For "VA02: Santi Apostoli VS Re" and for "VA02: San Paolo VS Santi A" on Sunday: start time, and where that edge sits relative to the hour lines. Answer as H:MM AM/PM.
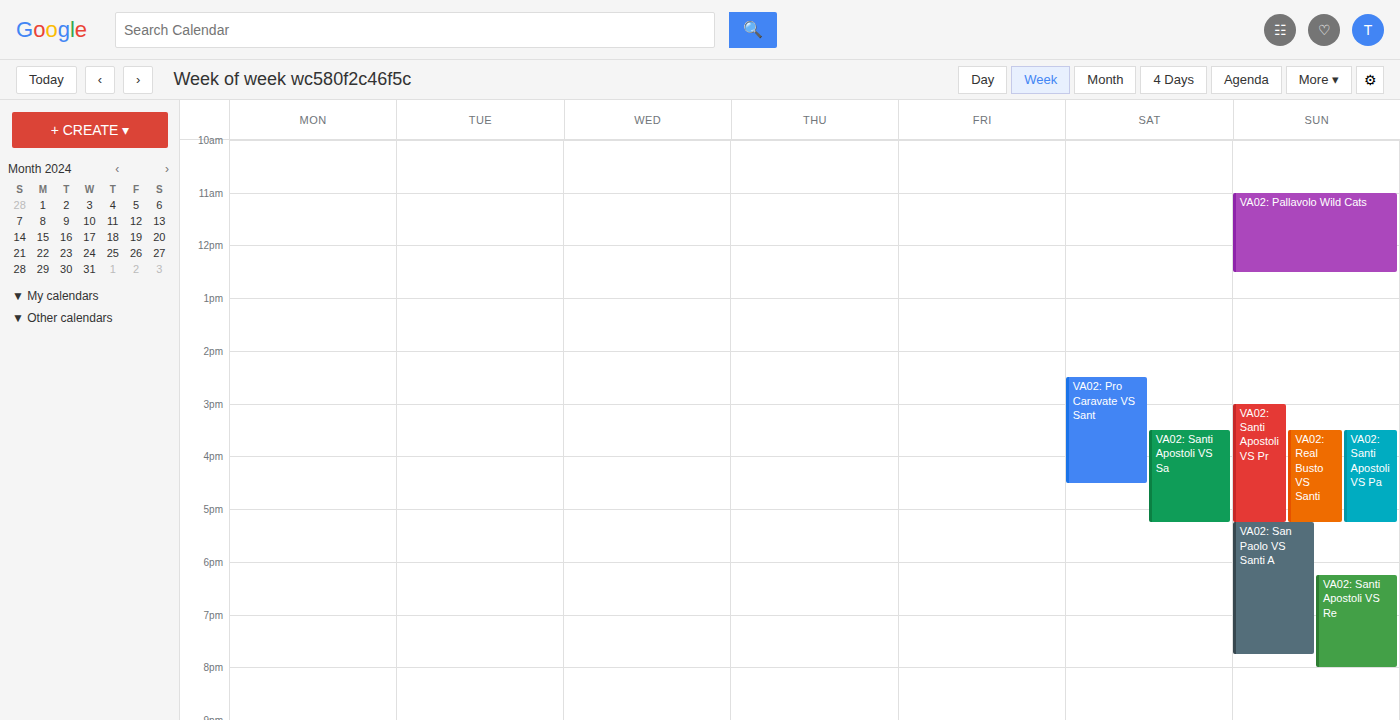
"VA02: Santi Apostoli VS Re": 6:15 PM, neither: a quarter of the way from the 6 PM line to the 7 PM line. "VA02: San Paolo VS Santi A": 5:15 PM, neither: a quarter of the way from the 5 PM line to the 6 PM line.